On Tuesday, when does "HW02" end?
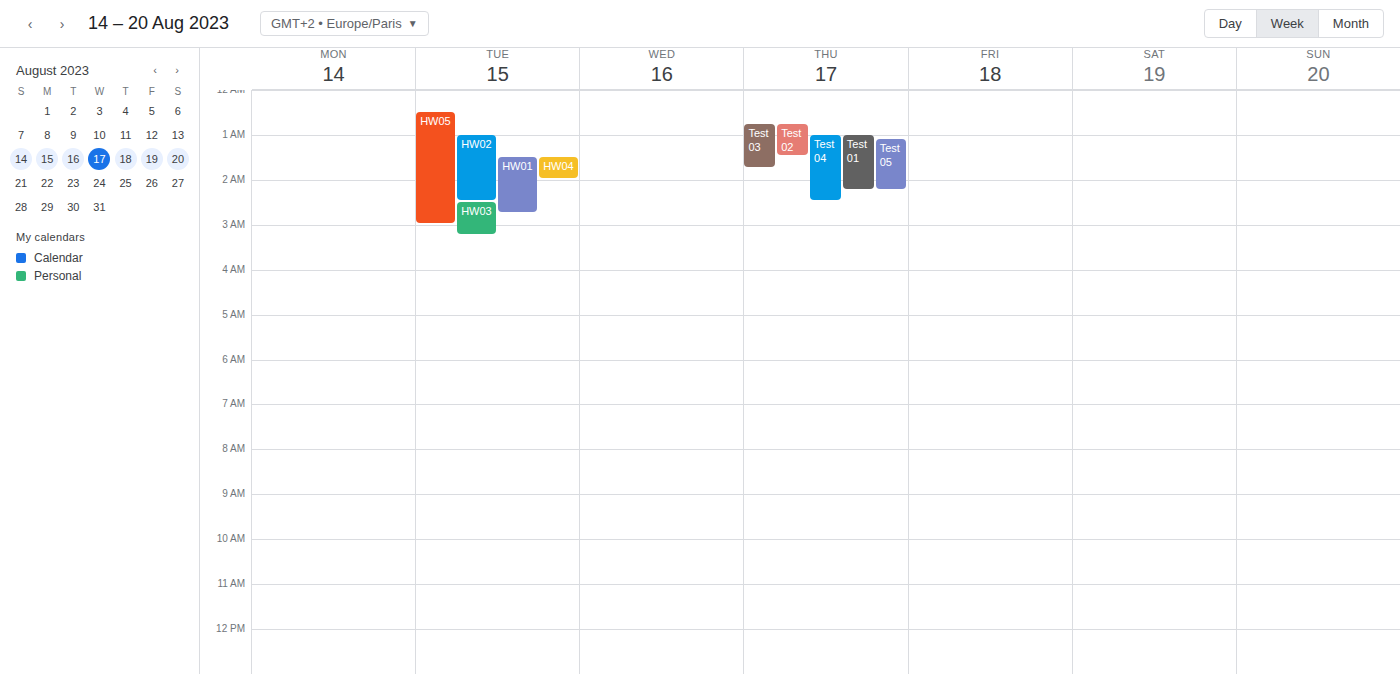
2:30 AM